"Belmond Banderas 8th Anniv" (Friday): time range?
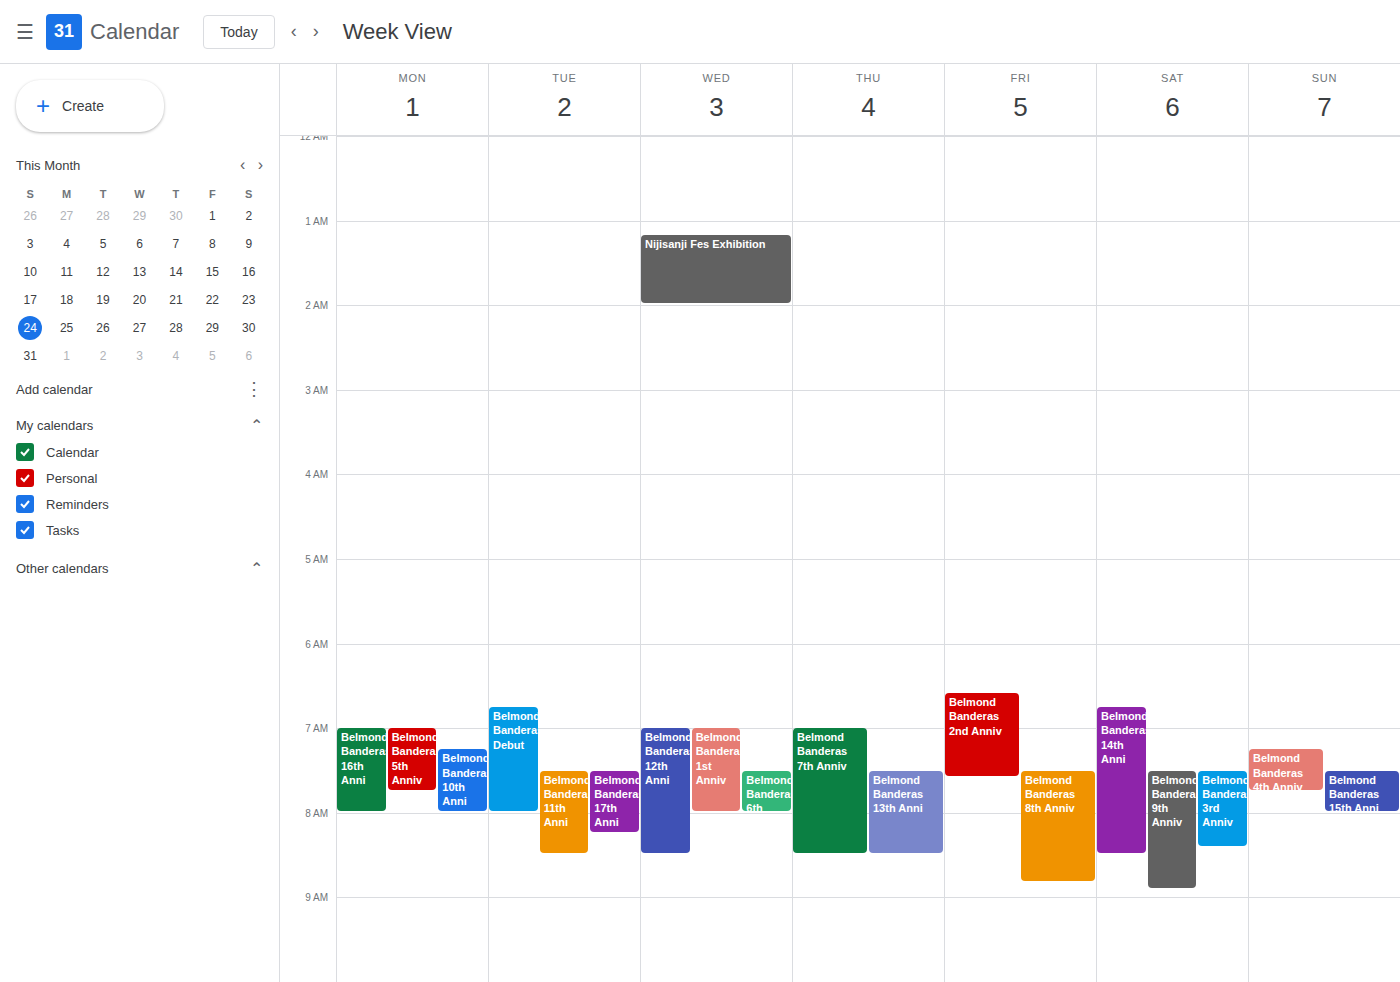
7:30 AM to 8:50 AM